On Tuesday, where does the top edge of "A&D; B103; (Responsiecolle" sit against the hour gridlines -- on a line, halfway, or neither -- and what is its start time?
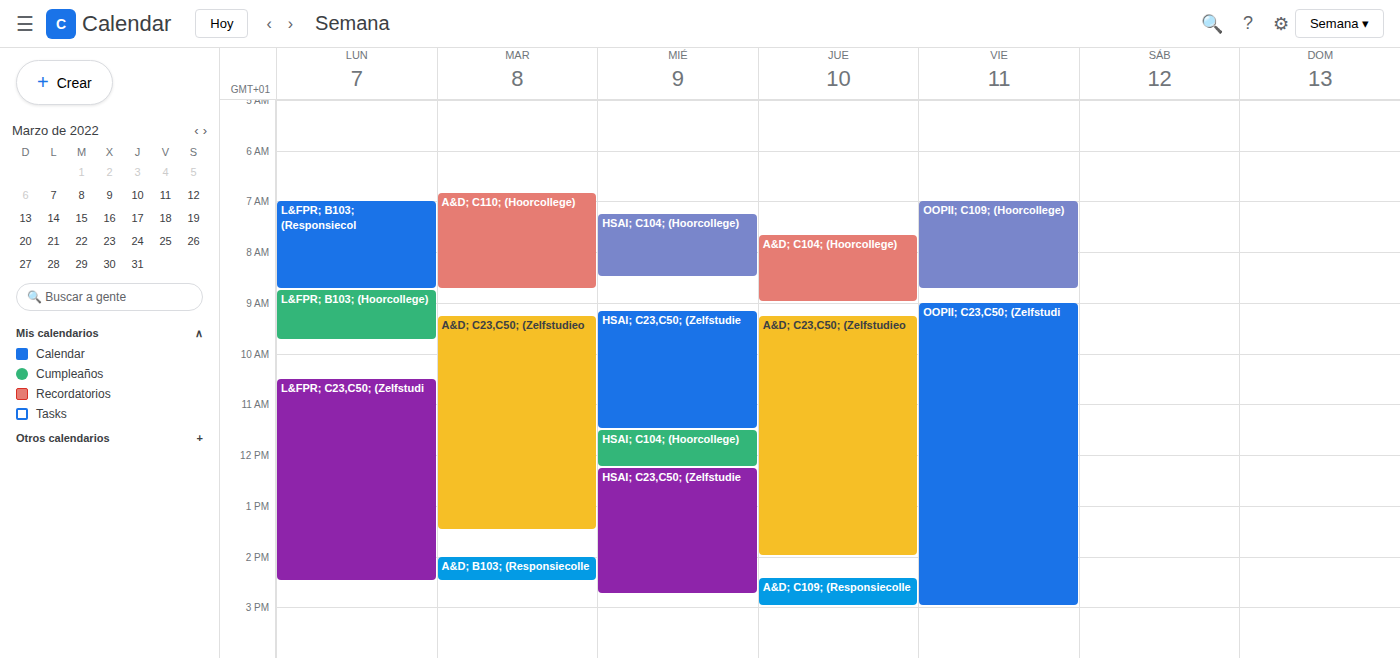
2:00 PM -- exactly on the 2 PM line.